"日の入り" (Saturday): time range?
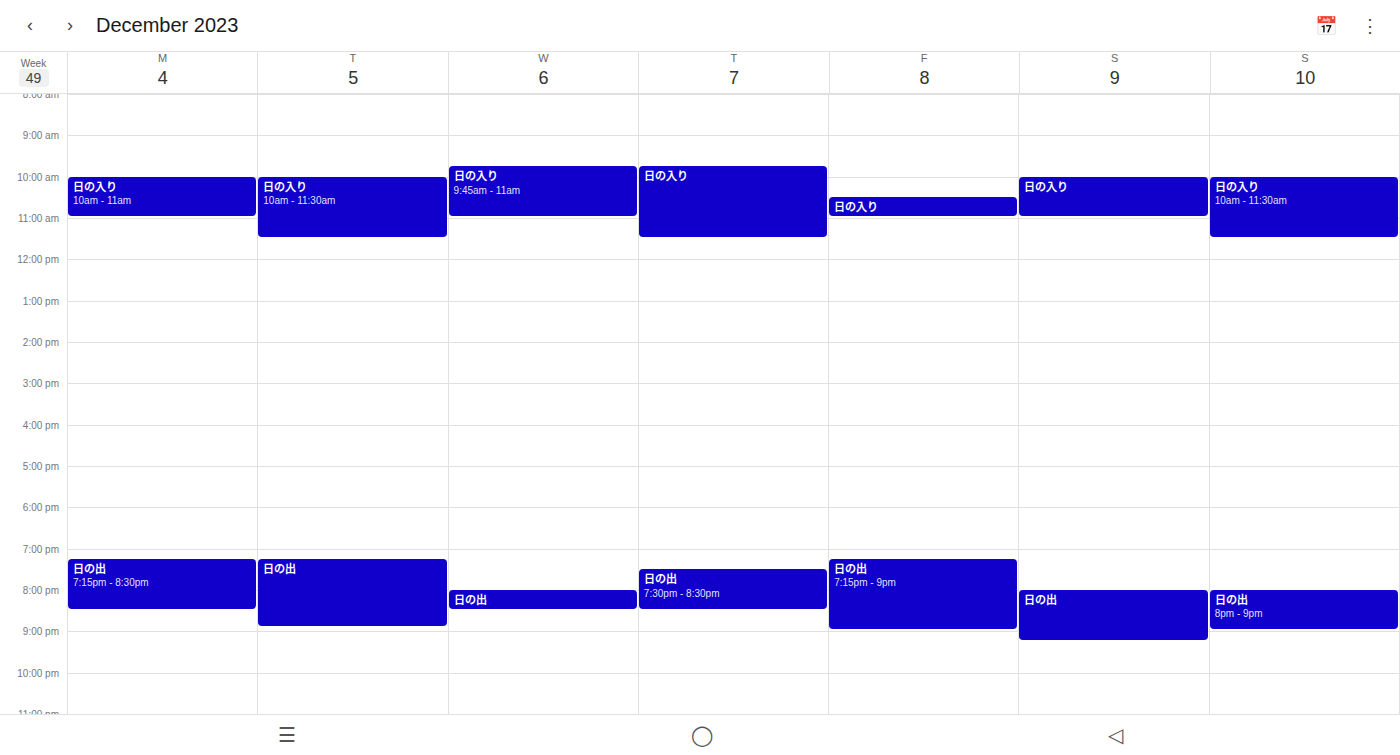
10:00 AM to 11:00 AM